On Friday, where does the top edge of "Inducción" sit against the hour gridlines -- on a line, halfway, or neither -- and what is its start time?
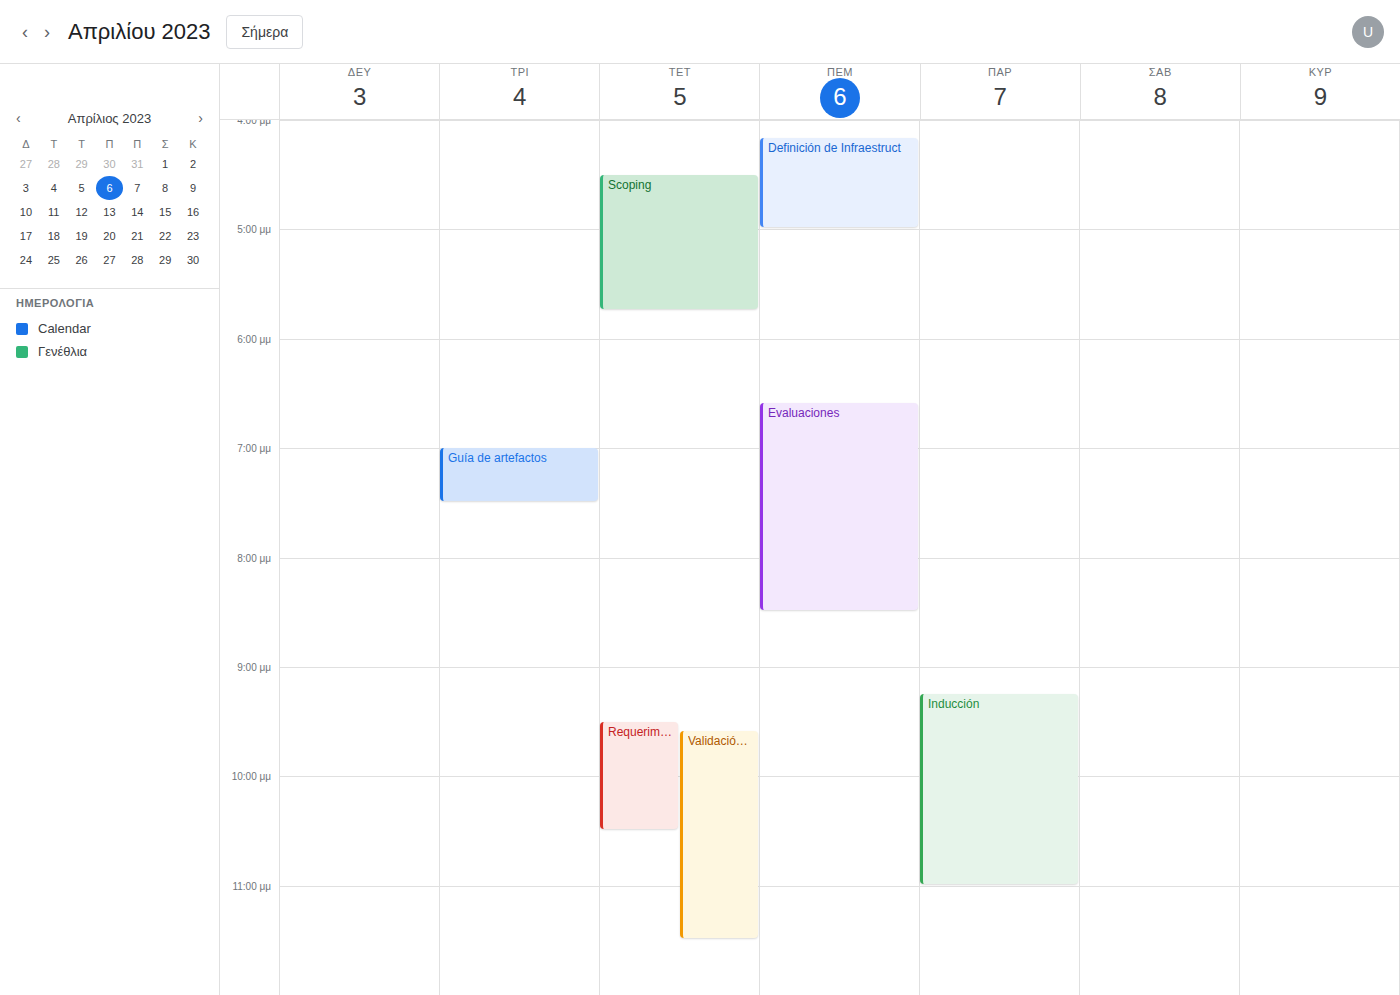
9:15 PM -- neither: a quarter of the way from the 9 PM line to the 10 PM line.